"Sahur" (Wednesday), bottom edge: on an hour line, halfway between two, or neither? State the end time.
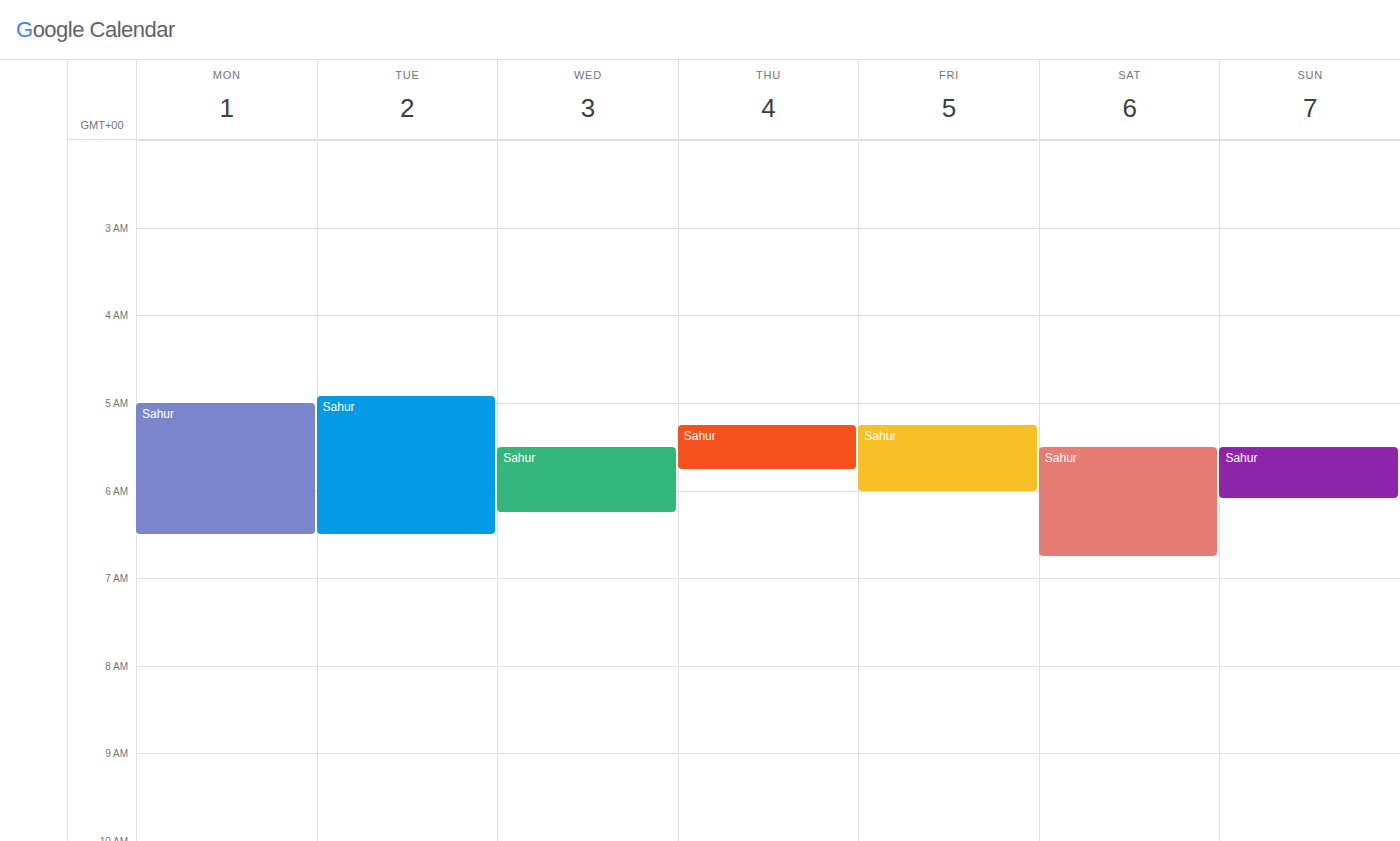
6:15 AM -- neither: a quarter of the way from the 6 AM line to the 7 AM line.